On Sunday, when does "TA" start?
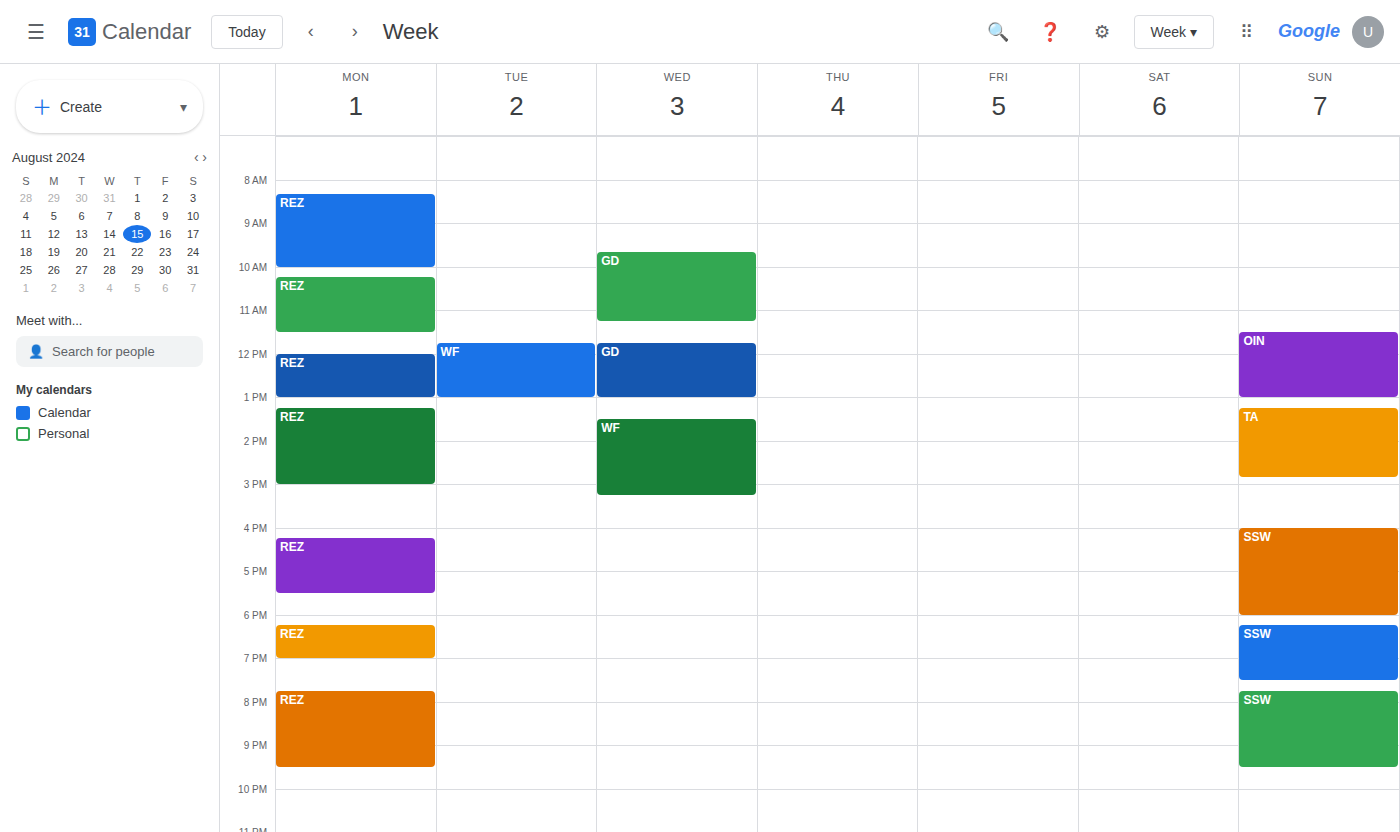
1:15 PM